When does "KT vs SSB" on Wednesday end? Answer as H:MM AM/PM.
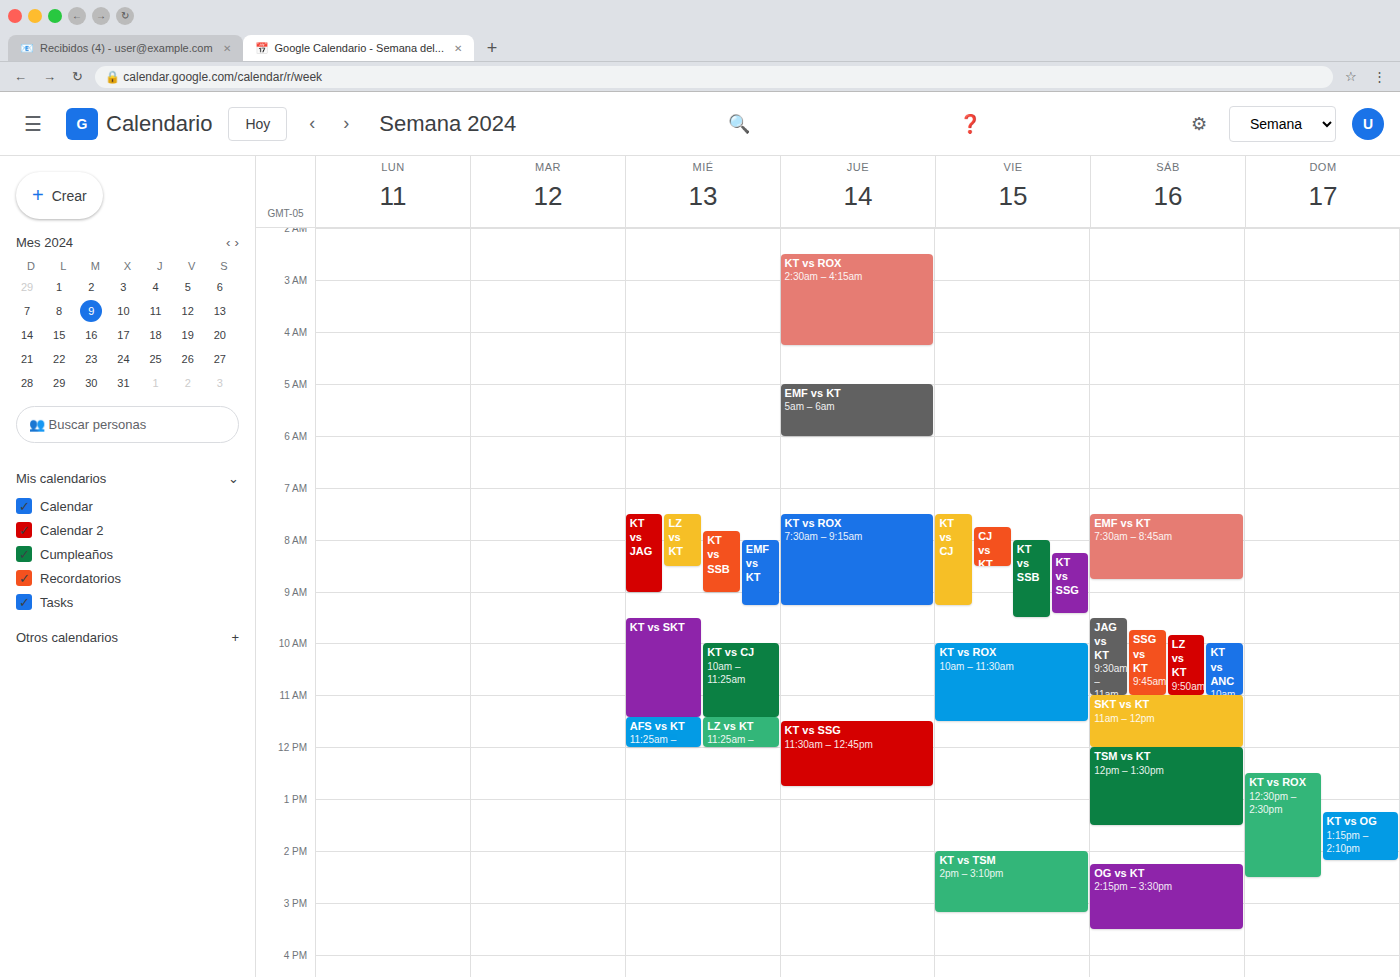
9:00 AM